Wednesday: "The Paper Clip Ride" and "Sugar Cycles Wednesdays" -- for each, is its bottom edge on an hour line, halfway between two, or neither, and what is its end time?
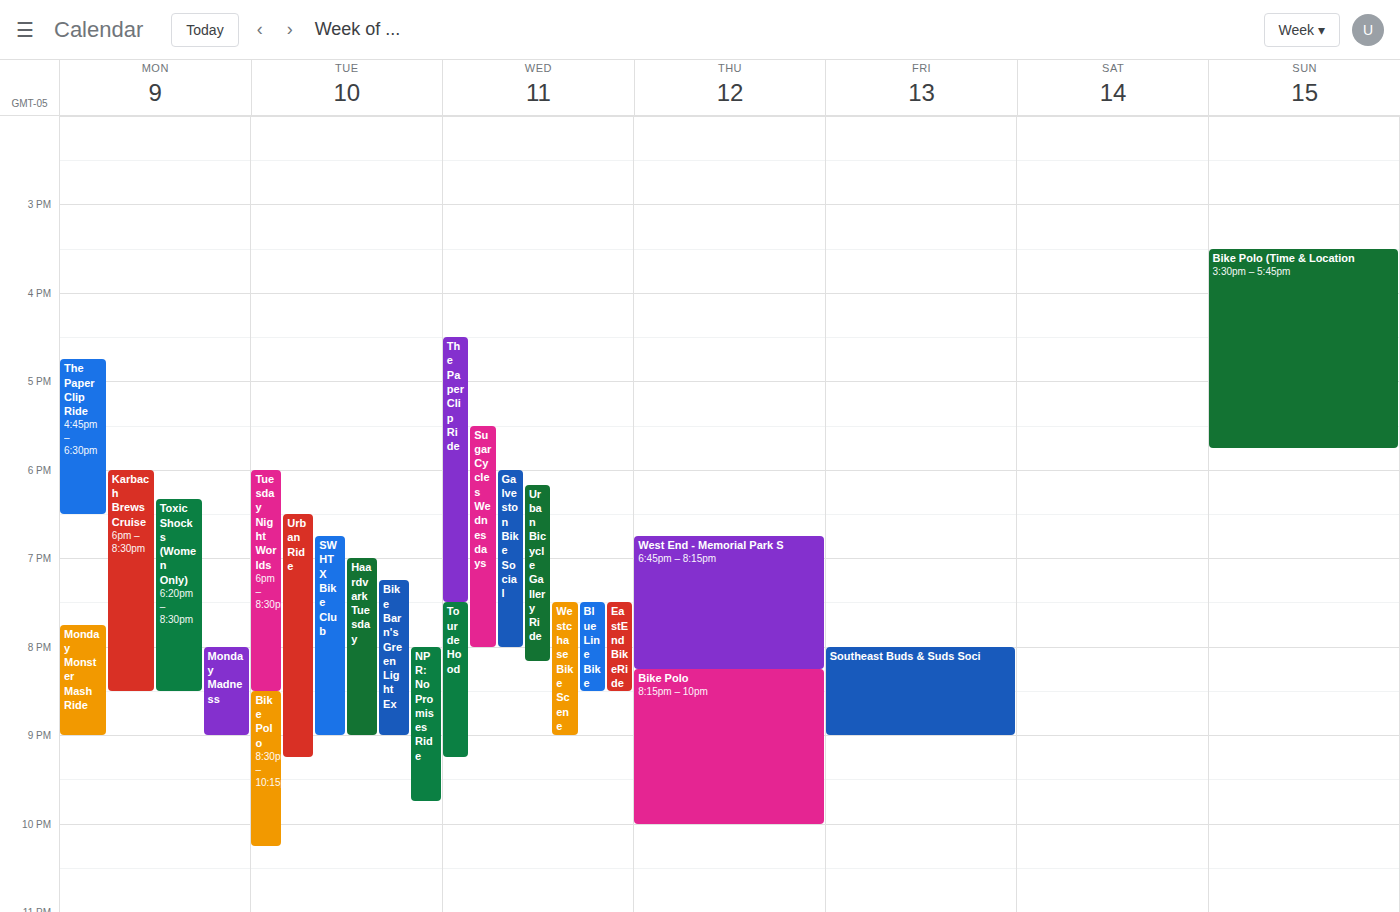
"The Paper Clip Ride": 19:30, halfway between the 19:00 and 20:00 lines. "Sugar Cycles Wednesdays": 20:00, exactly on the 20:00 line.